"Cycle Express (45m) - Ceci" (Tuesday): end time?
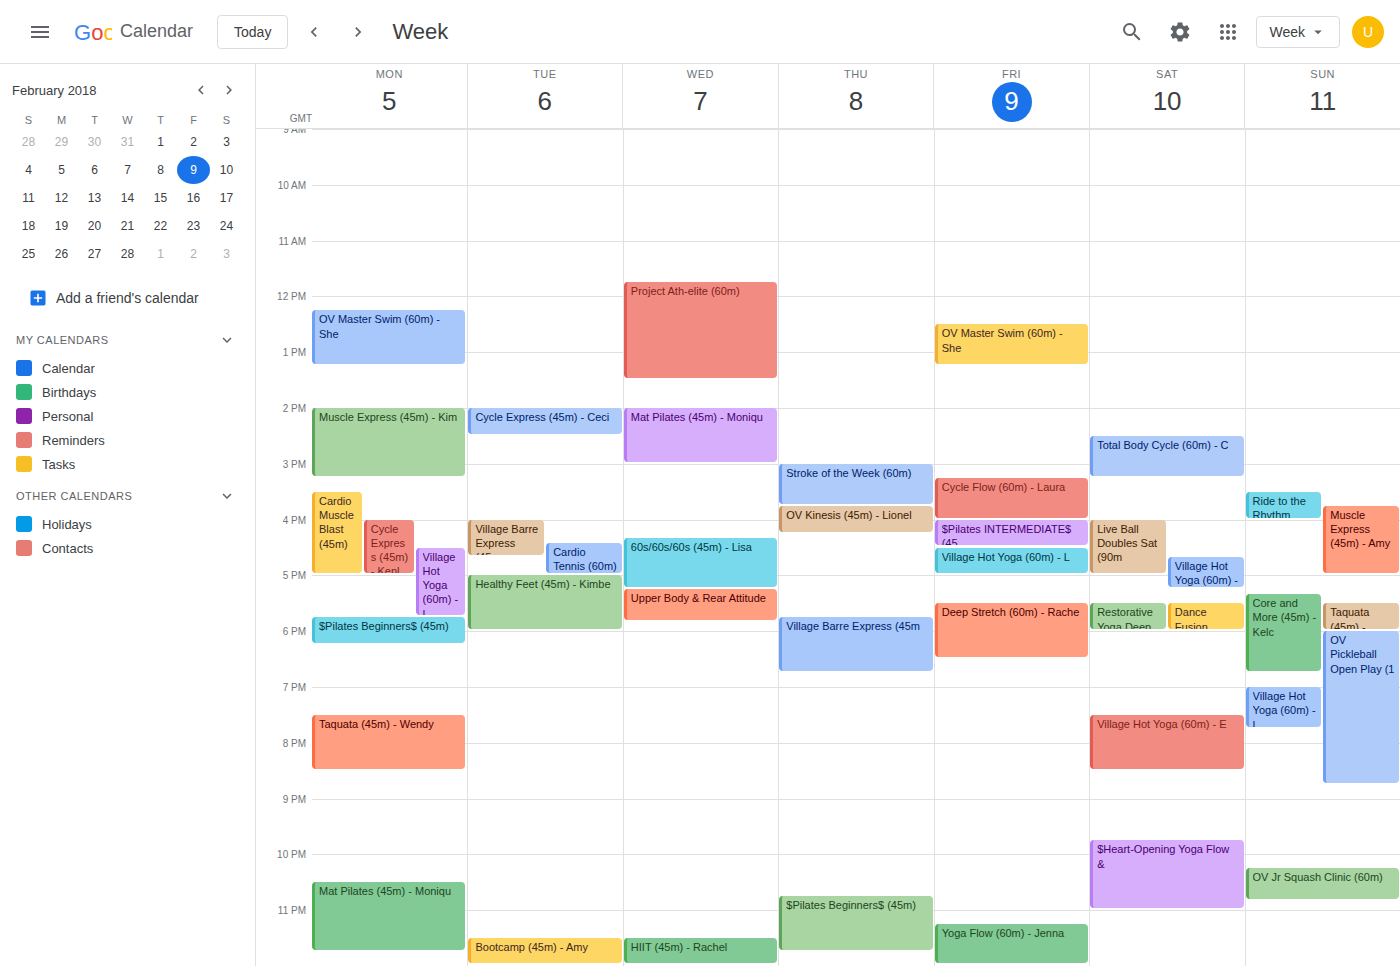
14:30